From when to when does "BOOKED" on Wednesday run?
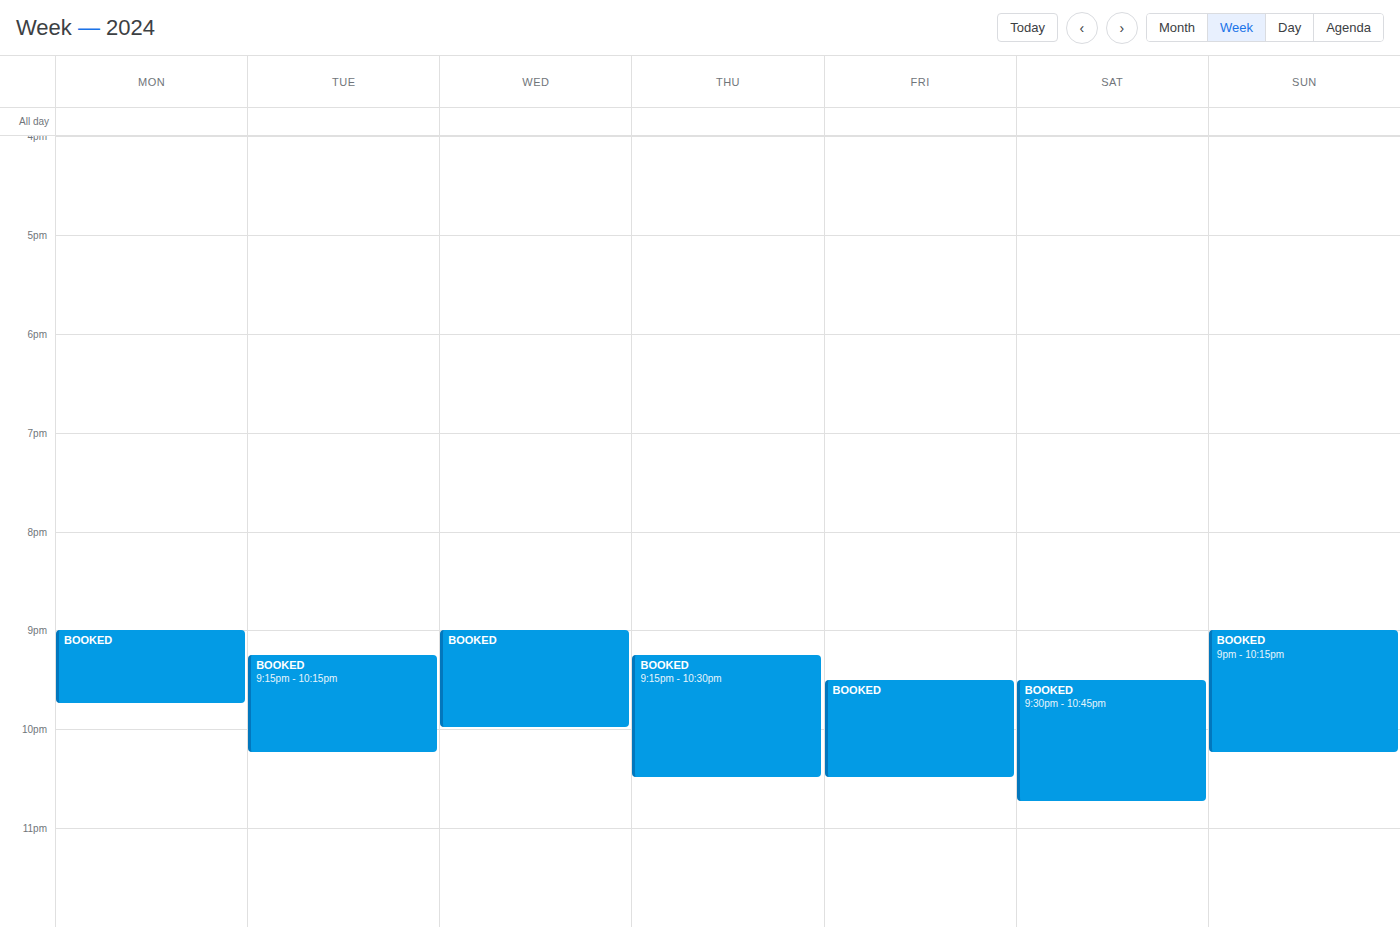
9:00 PM to 10:00 PM